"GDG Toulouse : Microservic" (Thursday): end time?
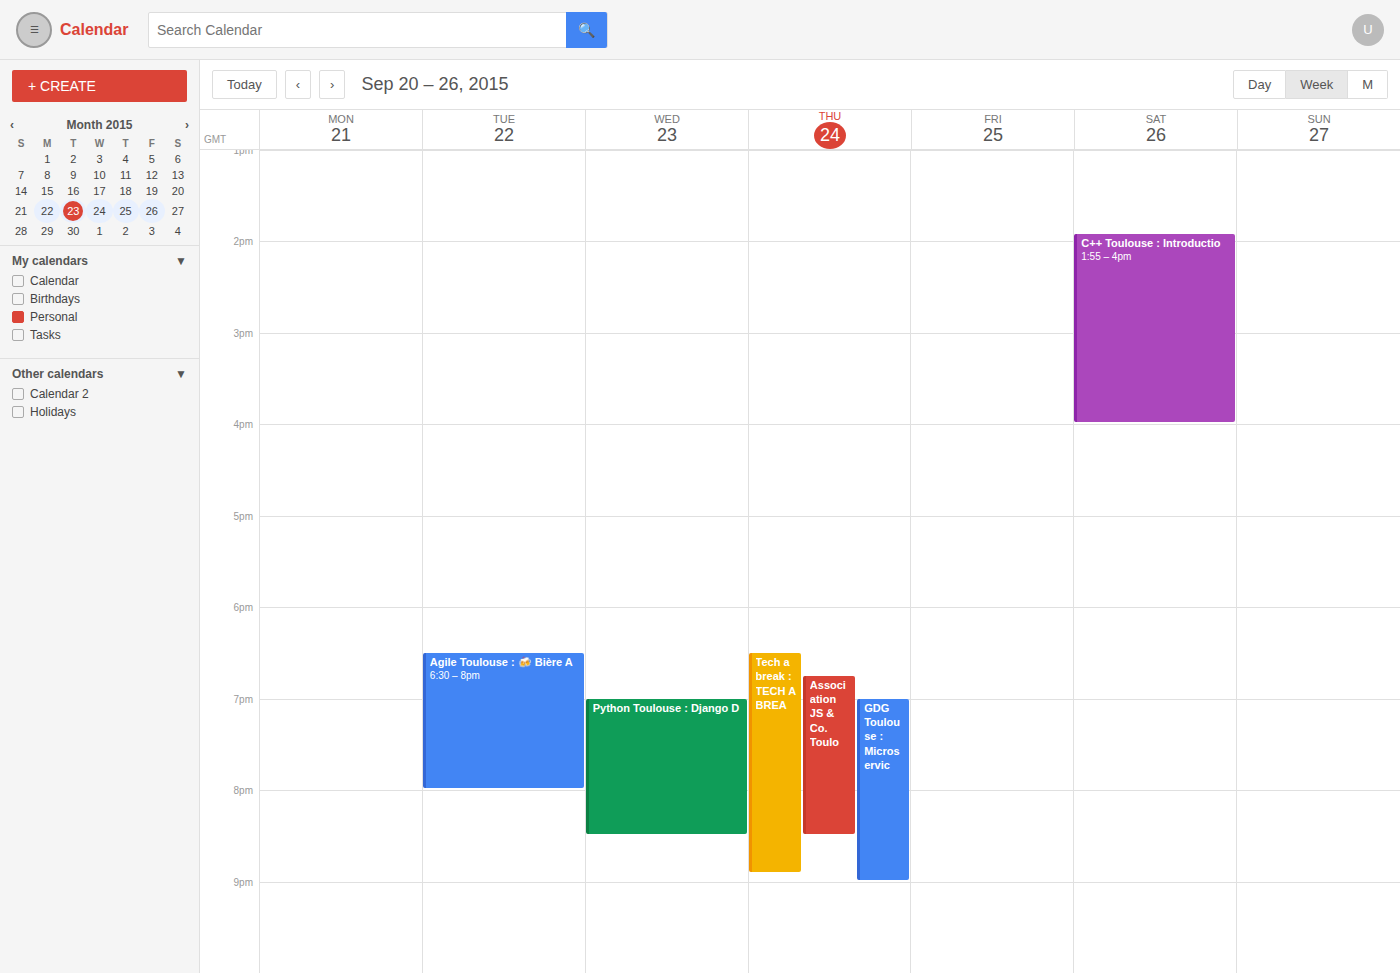
9:00 PM